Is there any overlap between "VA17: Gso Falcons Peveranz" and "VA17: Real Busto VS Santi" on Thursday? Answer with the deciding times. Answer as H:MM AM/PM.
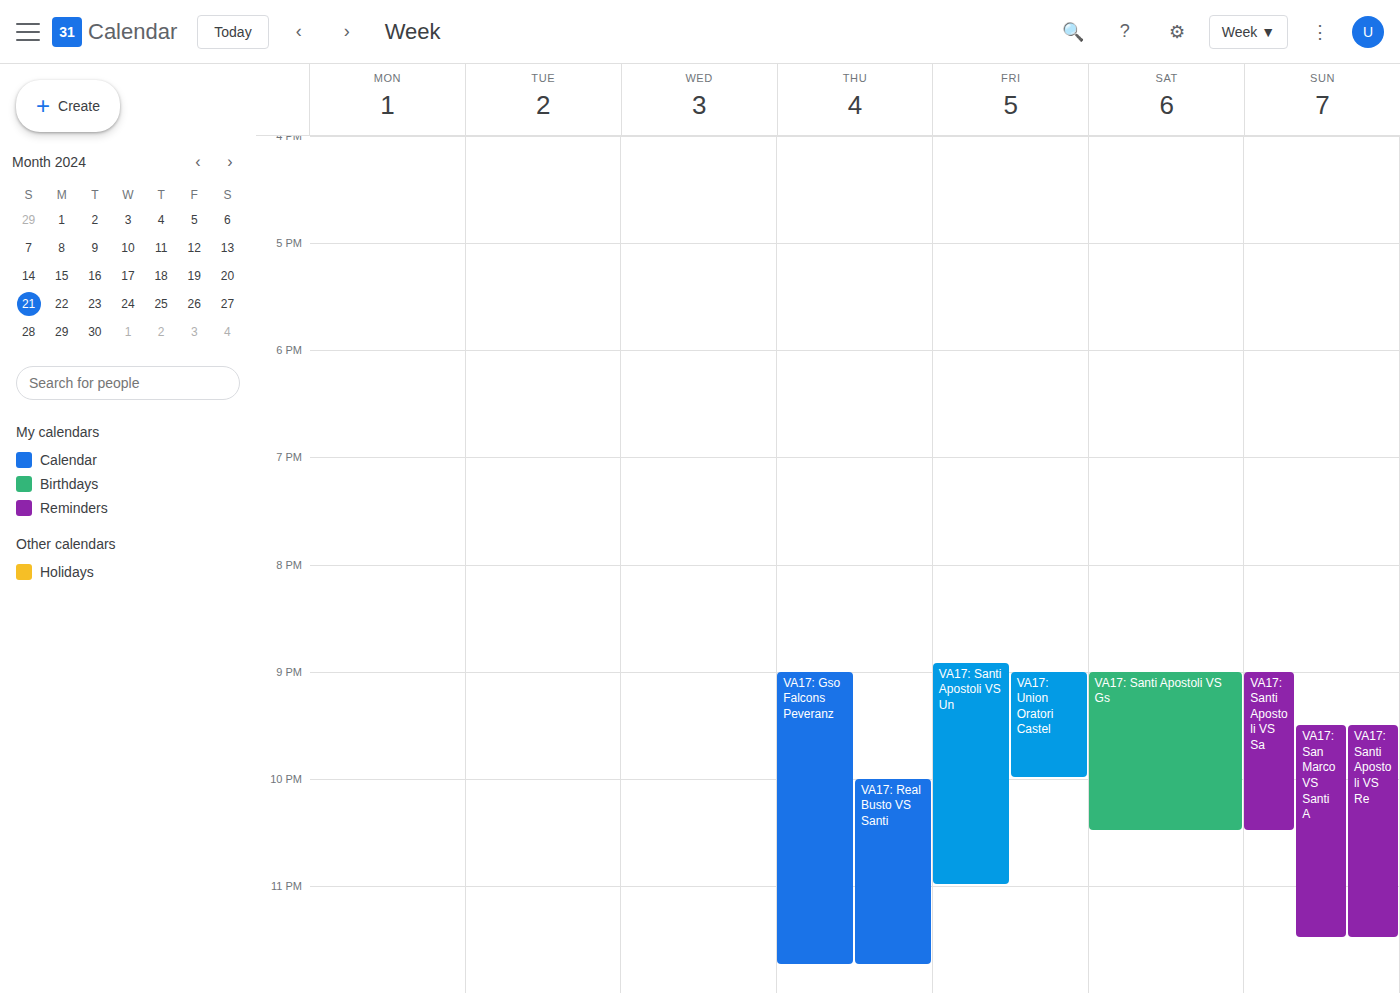
"VA17: Real Busto VS Santi" starts at 10:00 PM, before "VA17: Gso Falcons Peveranz" ends at 11:45 PM -- they overlap.